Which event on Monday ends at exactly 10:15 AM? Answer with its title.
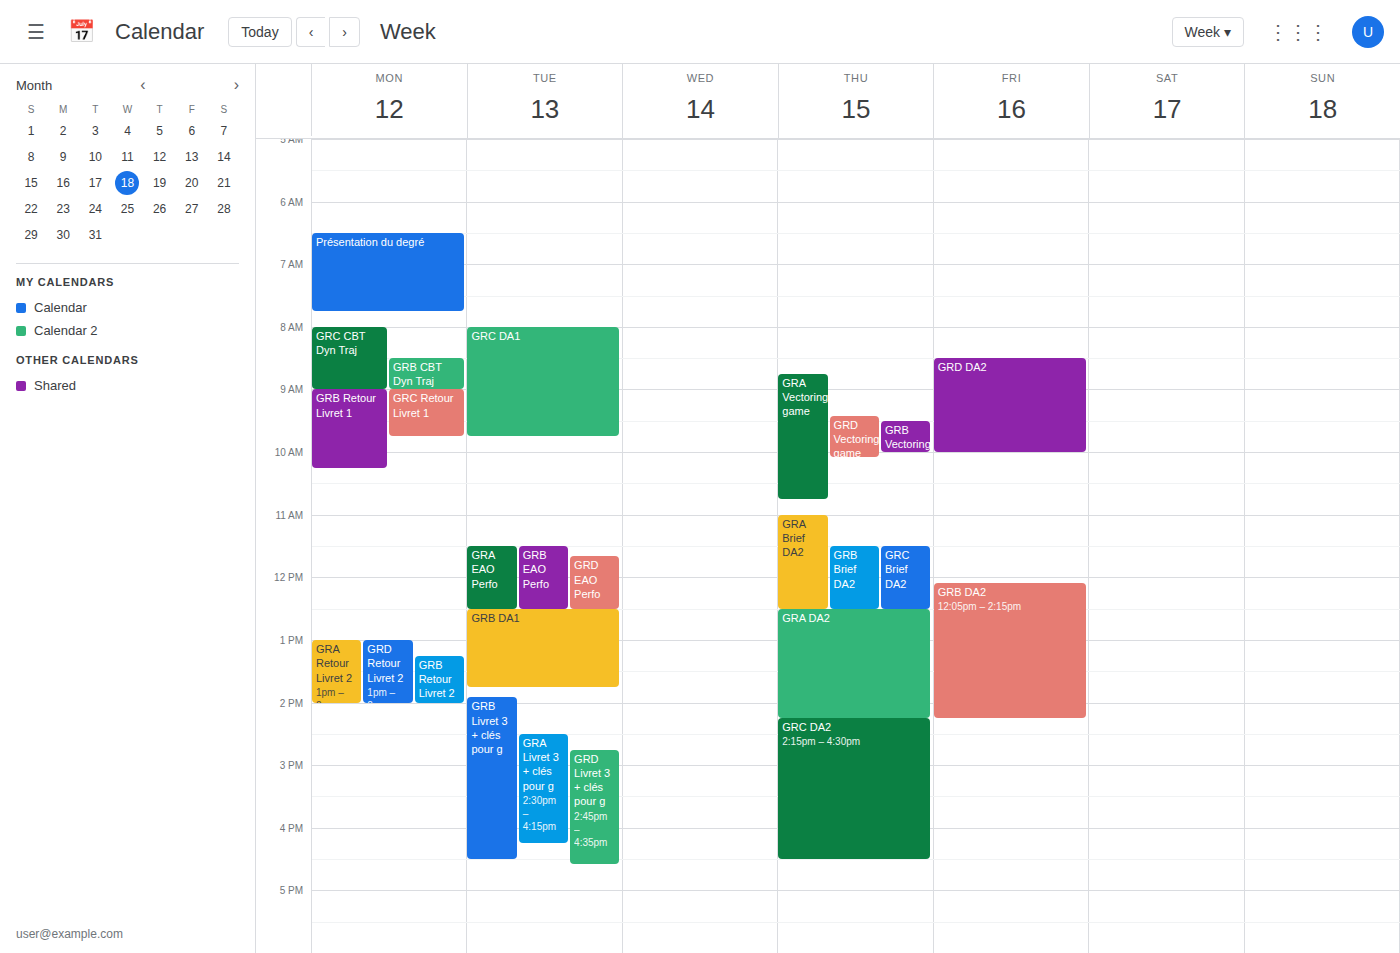
"GRB Retour Livret 1"